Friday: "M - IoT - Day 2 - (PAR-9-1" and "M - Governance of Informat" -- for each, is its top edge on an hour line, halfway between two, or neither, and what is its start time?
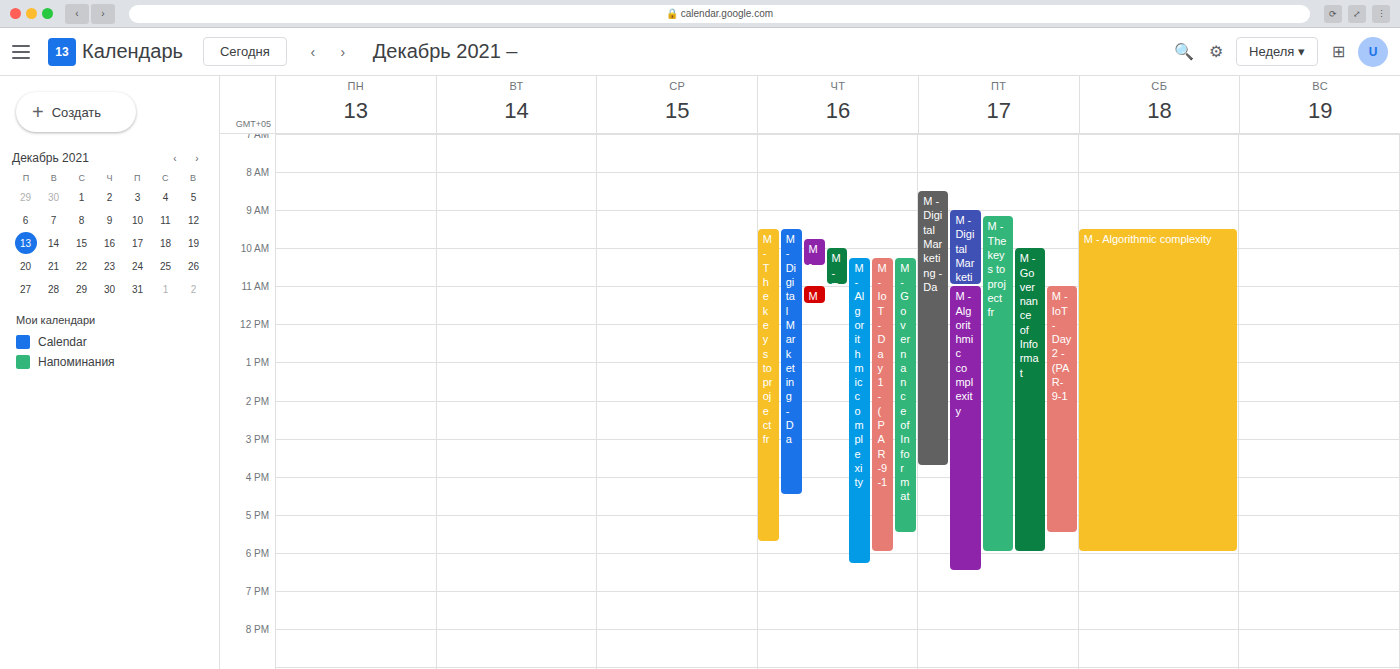
"M - IoT - Day 2 - (PAR-9-1": 11:00 AM, exactly on the 11 AM line. "M - Governance of Informat": 10:00 AM, exactly on the 10 AM line.